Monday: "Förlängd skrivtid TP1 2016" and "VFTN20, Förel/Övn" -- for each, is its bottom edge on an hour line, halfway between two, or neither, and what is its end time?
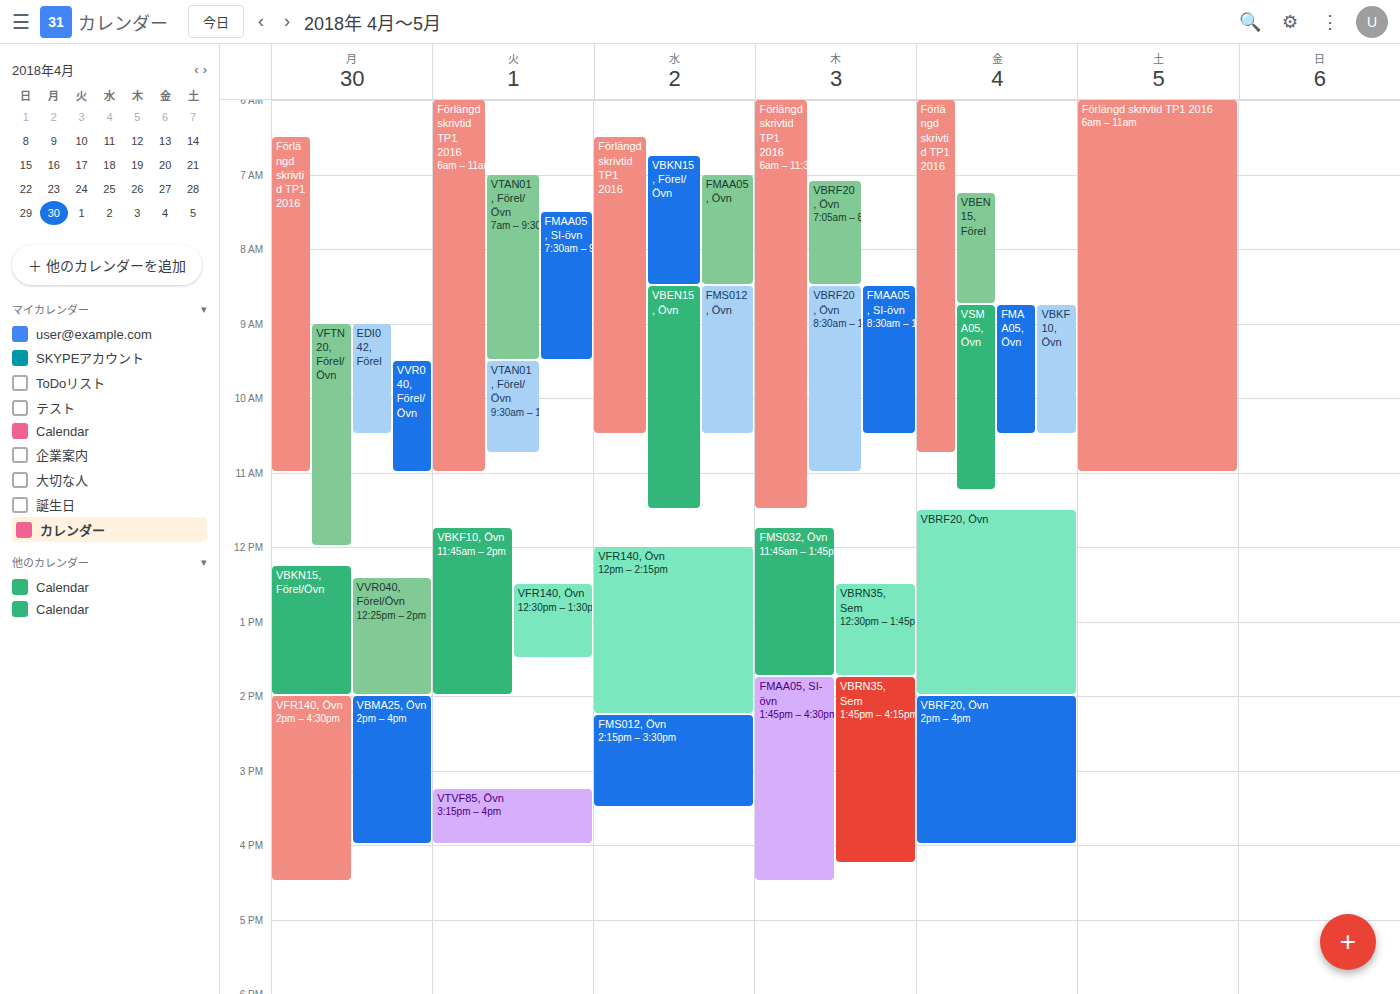
"Förlängd skrivtid TP1 2016": 11:00 AM, exactly on the 11 AM line. "VFTN20, Förel/Övn": 12:00 PM, exactly on the 12 PM line.